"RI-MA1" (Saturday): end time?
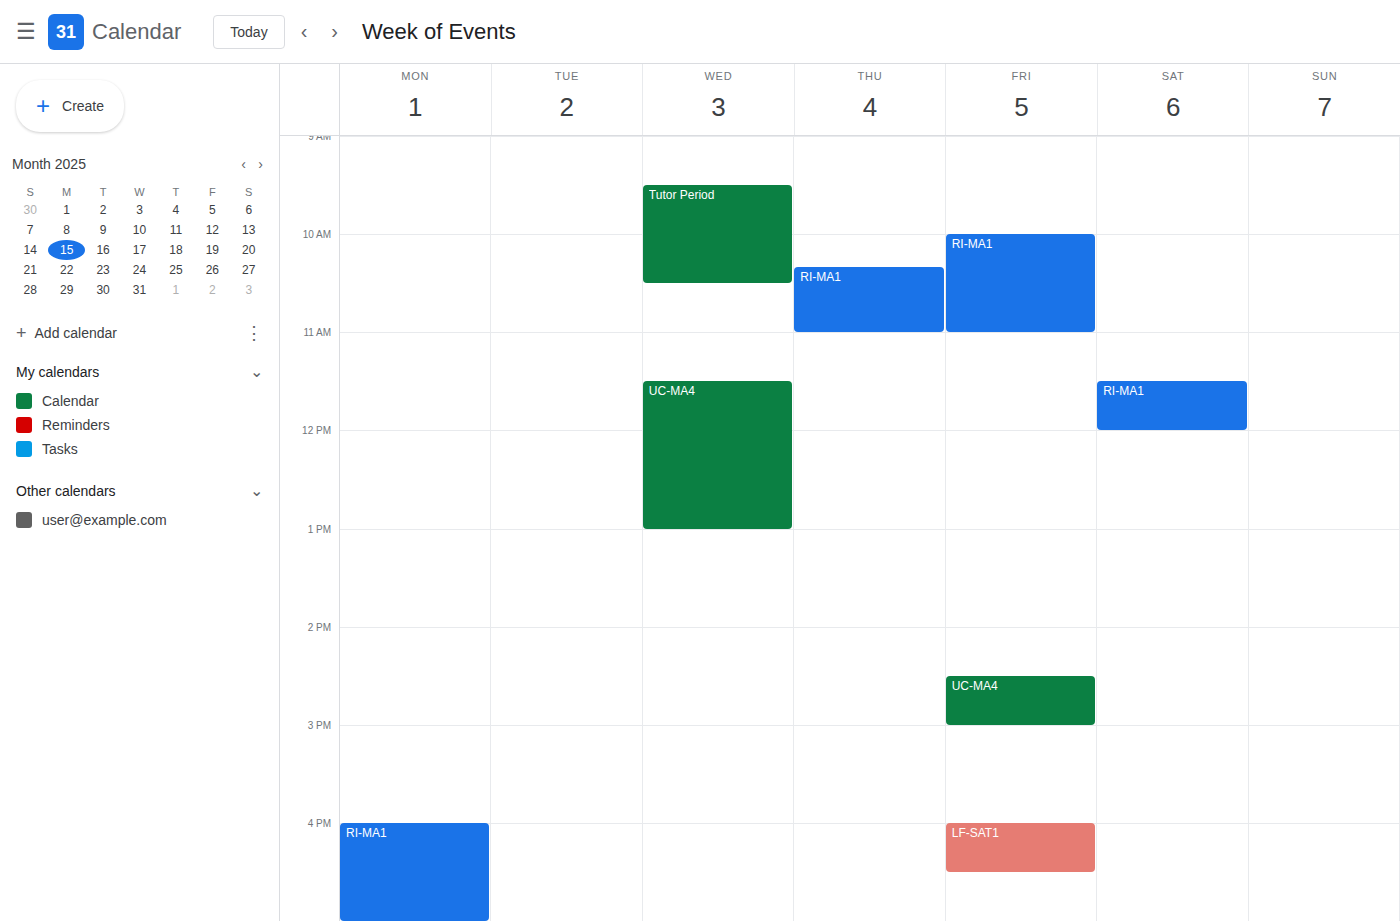
12:00 PM